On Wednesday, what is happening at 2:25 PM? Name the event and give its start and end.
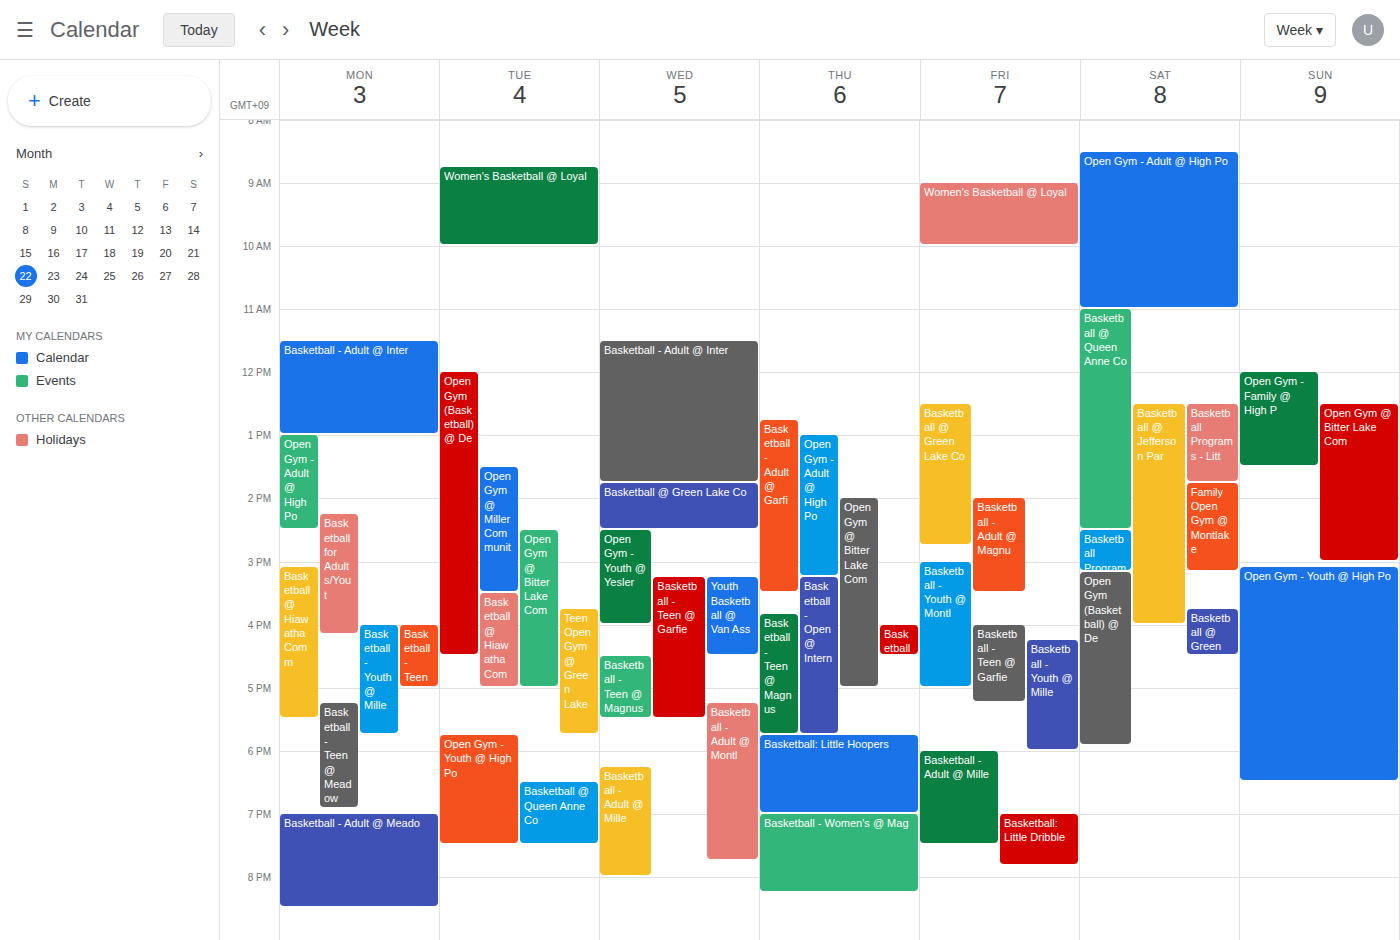
"Basketball @ Green Lake Co", 1:45 PM to 2:30 PM